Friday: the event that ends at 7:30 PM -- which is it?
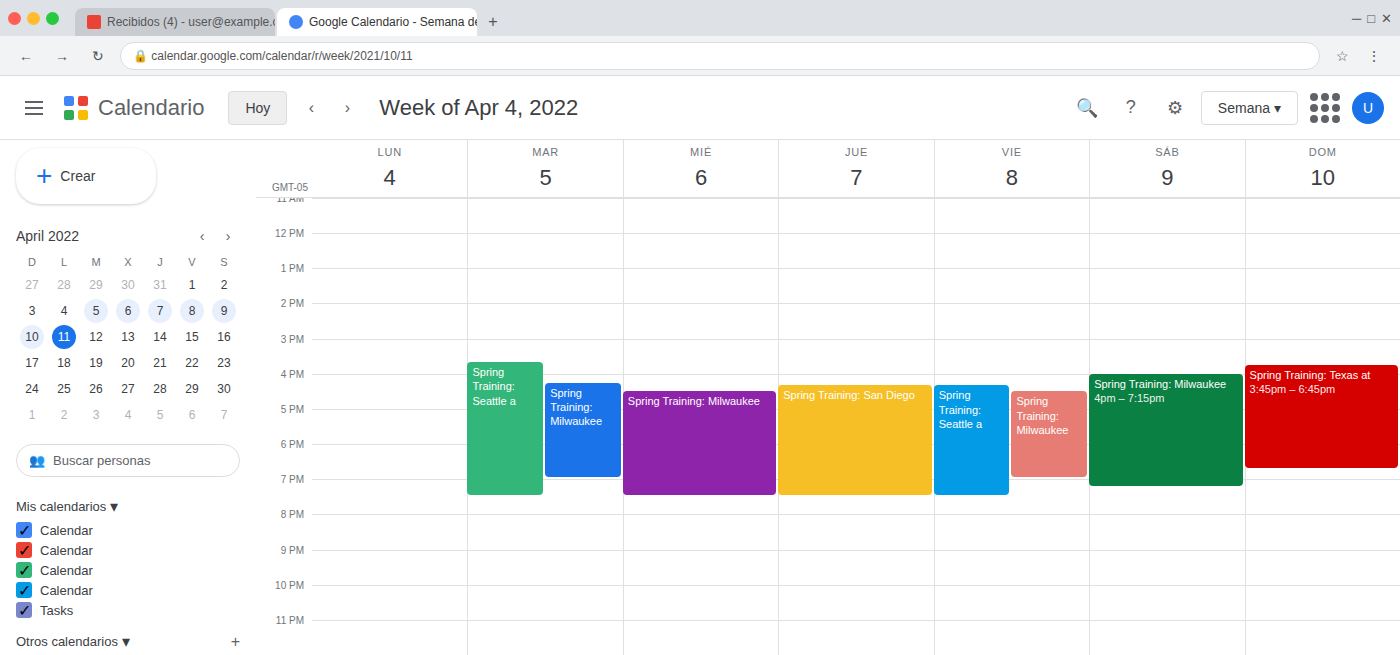
"Spring Training: Seattle a"